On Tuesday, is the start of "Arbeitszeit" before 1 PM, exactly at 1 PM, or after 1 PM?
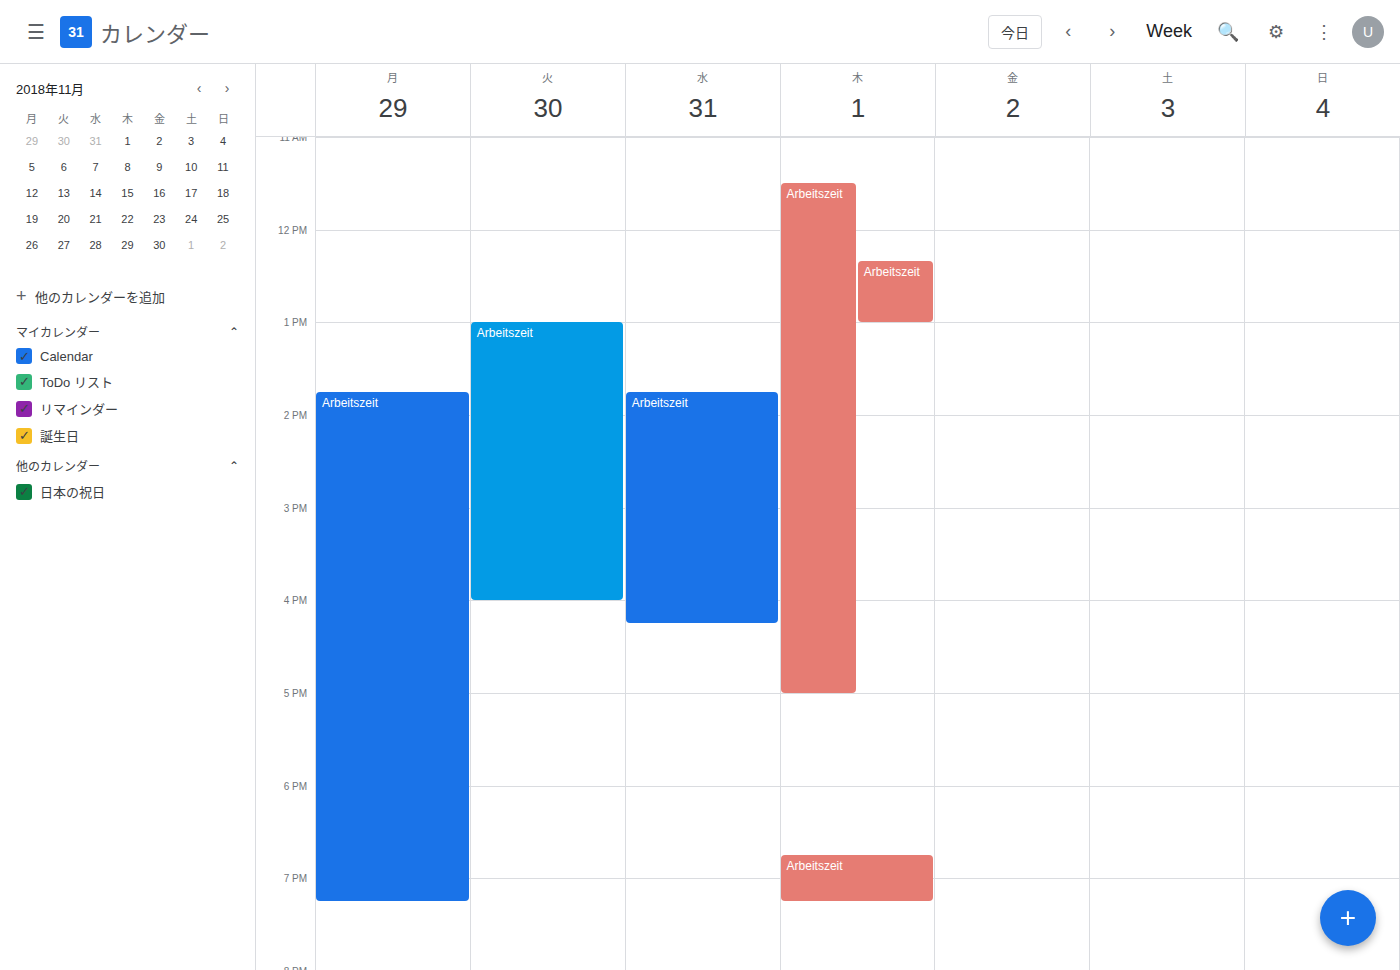
1:00 PM -- exactly at 1 PM, on the 1 PM line.